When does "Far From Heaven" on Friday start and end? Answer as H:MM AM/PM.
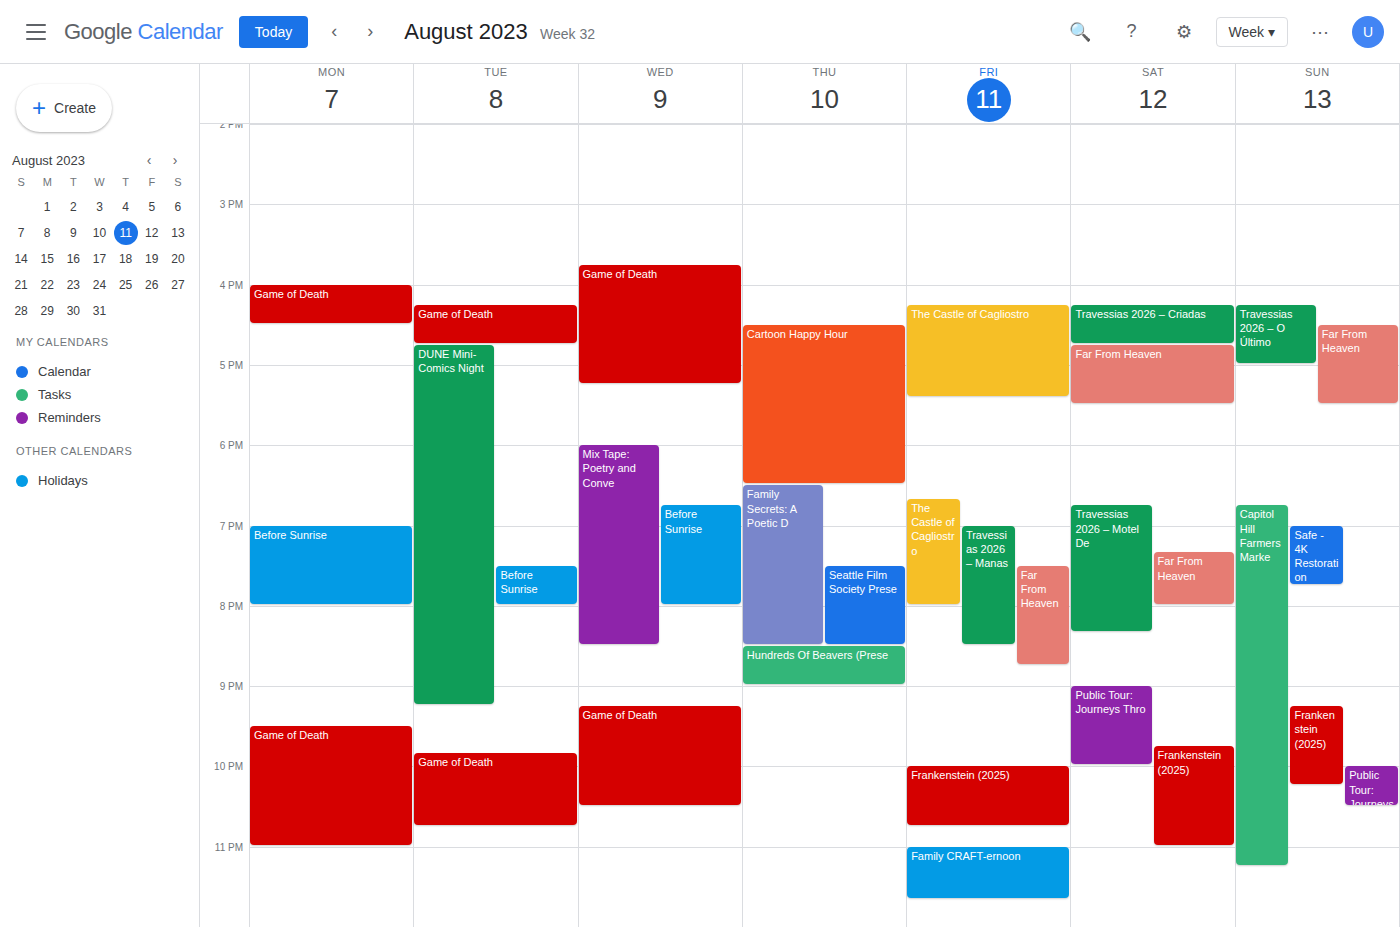
7:30 PM to 8:45 PM